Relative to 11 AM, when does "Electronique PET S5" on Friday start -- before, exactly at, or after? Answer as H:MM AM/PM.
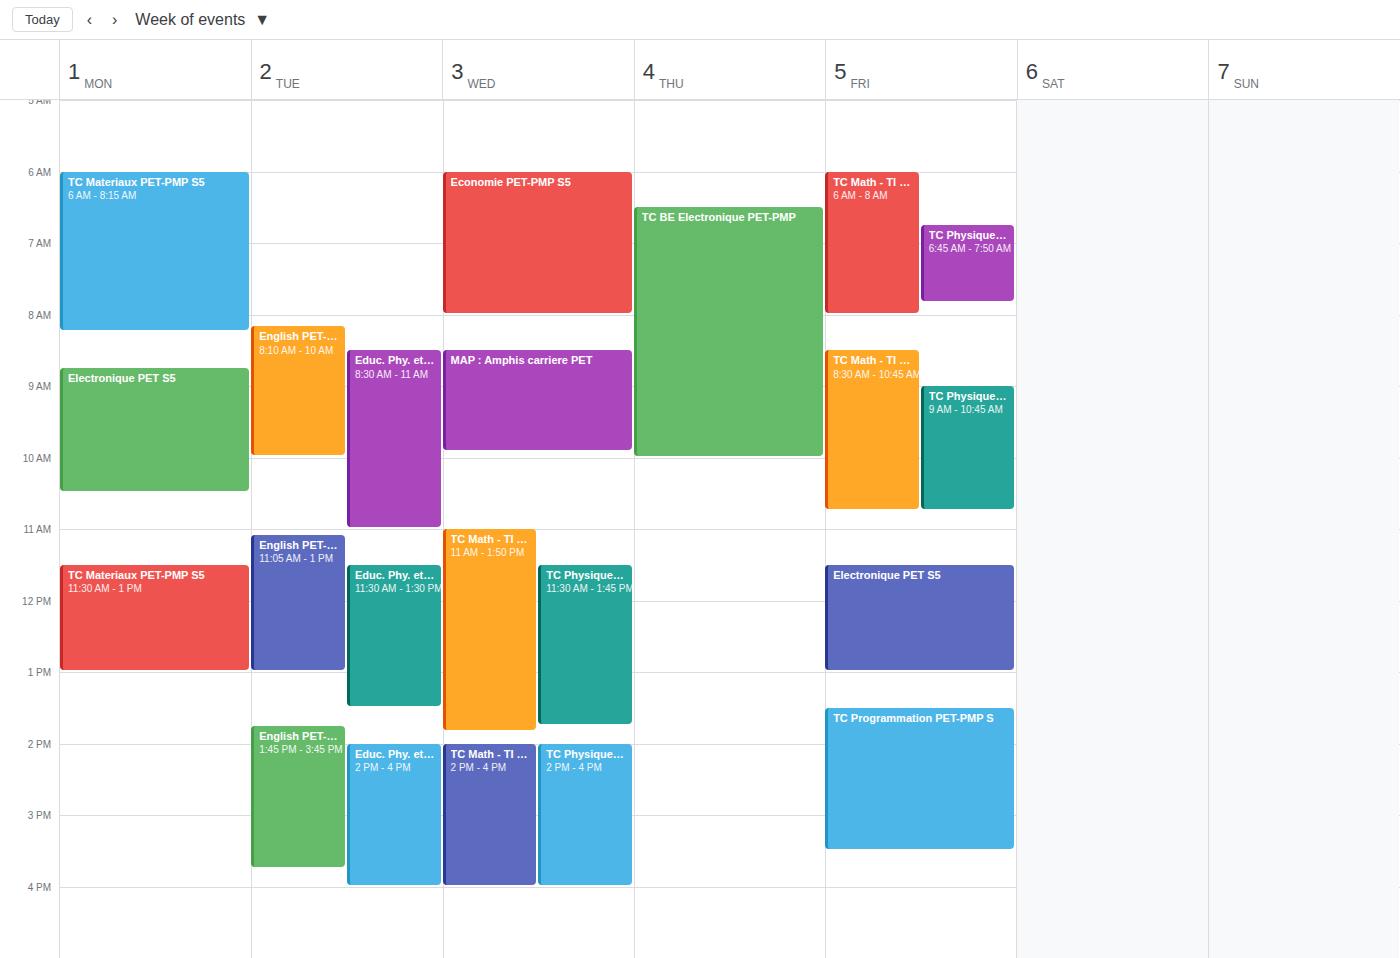
11:30 AM -- after 11 AM, 30 minutes below the 11 AM line.